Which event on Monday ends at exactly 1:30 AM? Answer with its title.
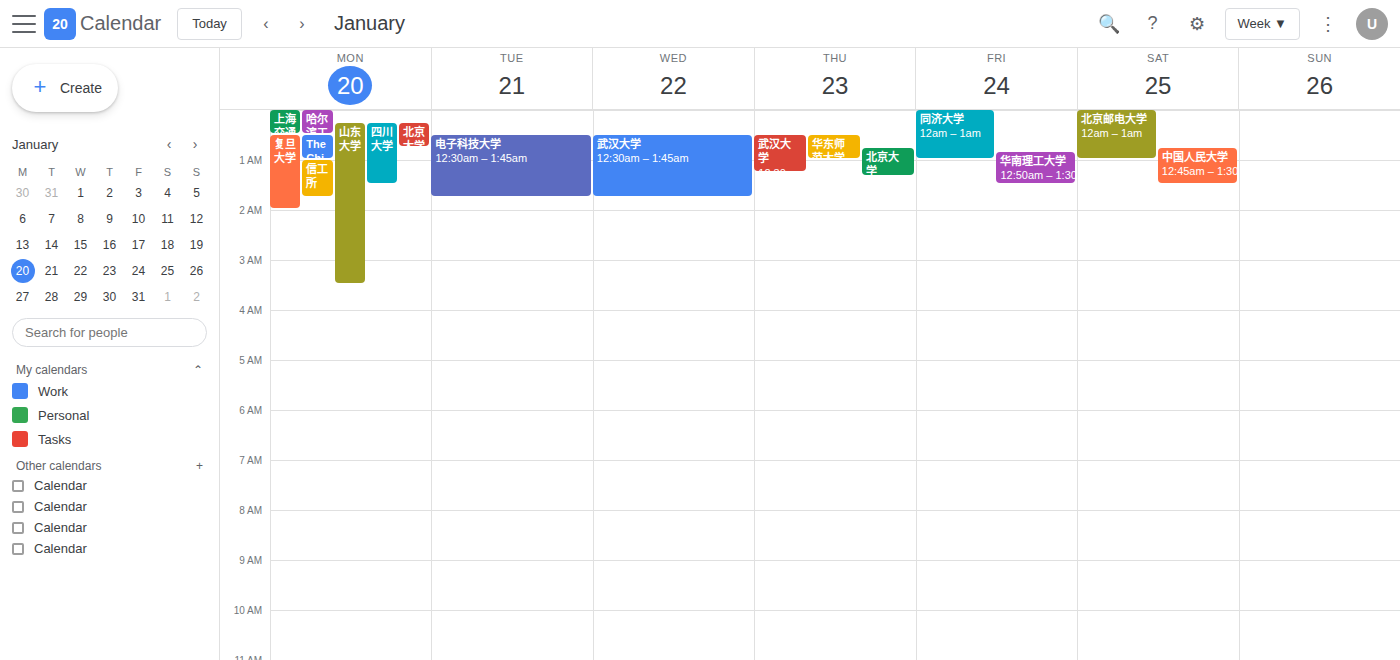
"四川大学"